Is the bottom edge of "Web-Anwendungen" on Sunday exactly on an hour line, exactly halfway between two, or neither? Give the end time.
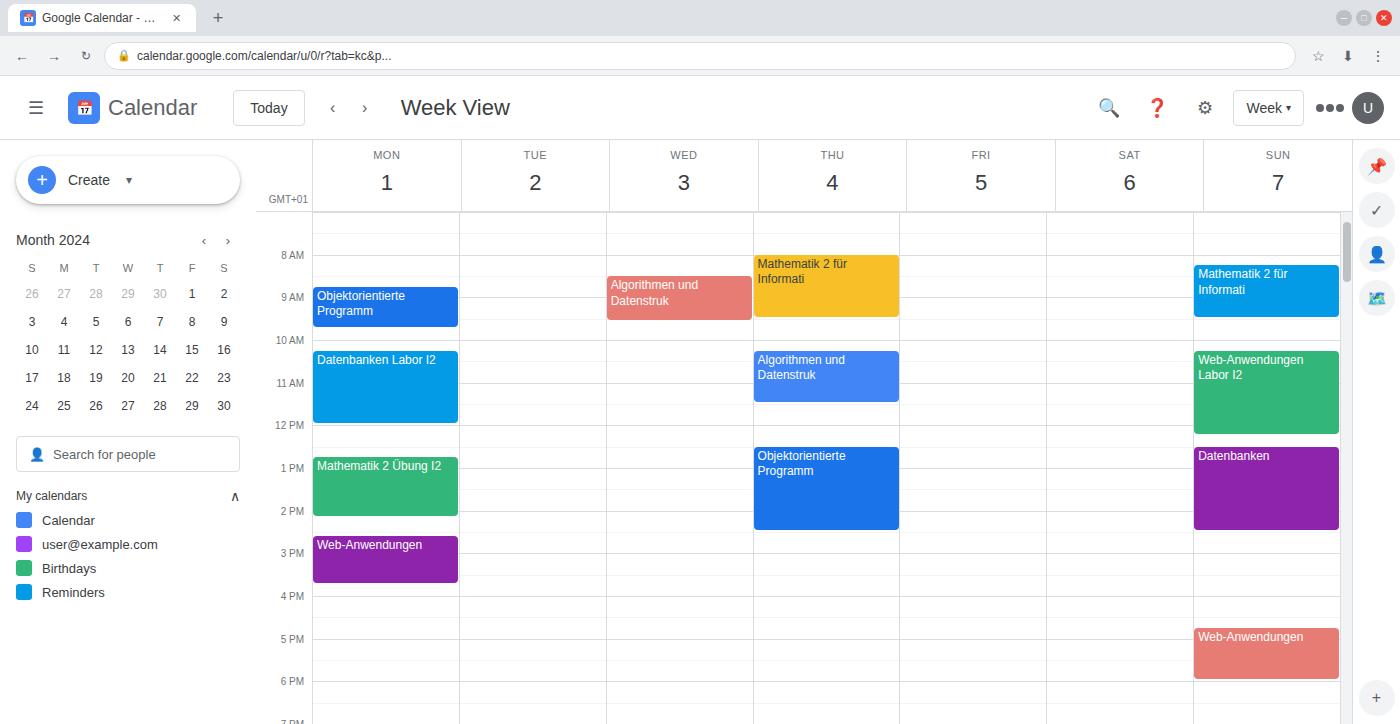
6:00 PM -- exactly on the 6 PM line.